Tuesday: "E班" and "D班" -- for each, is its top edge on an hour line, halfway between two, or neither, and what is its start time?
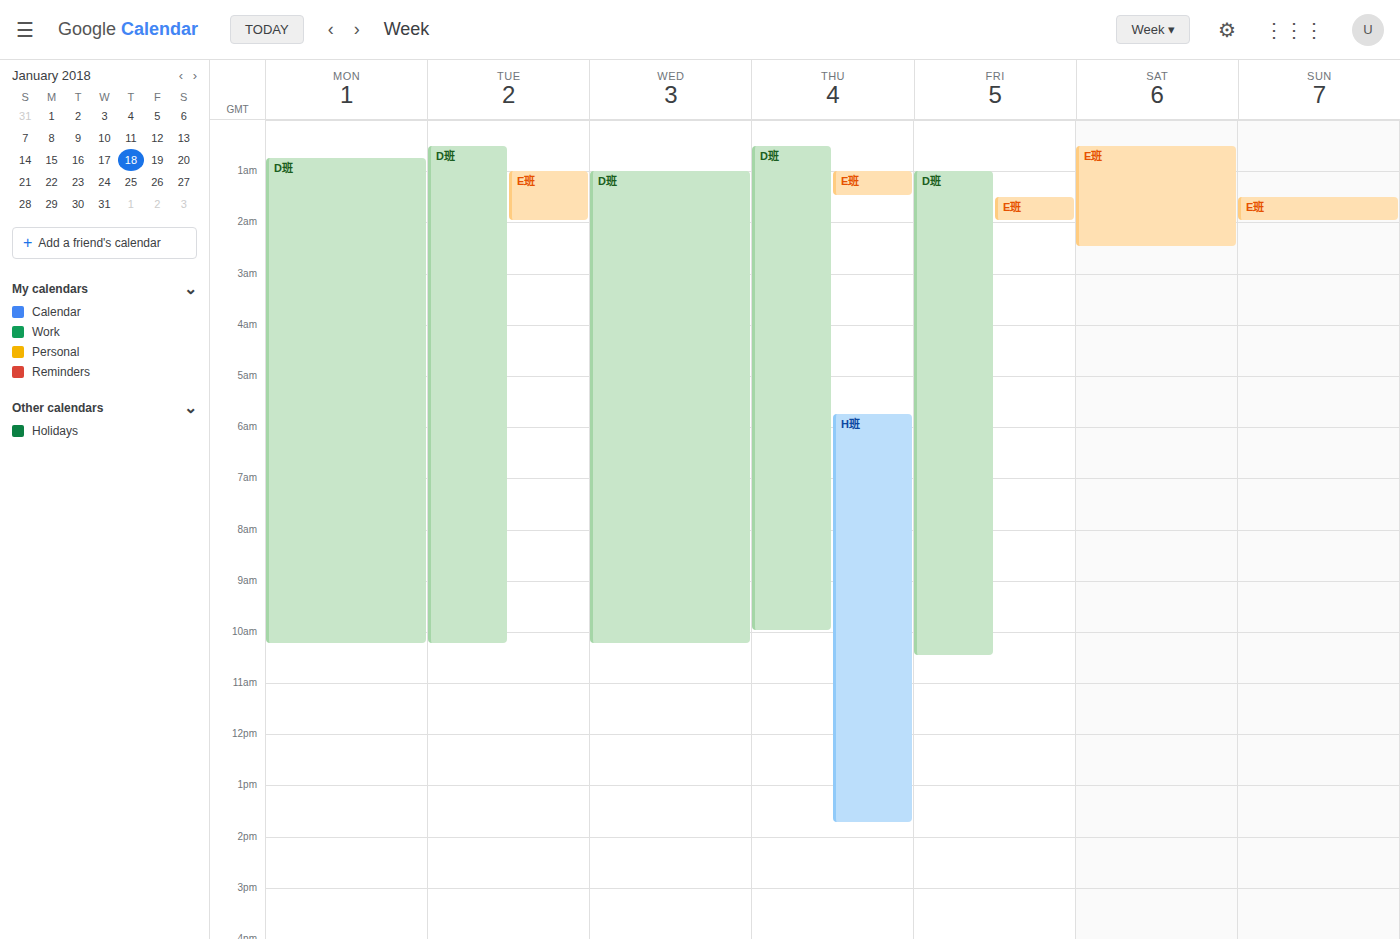
"E班": 1:00 AM, exactly on the 1 AM line. "D班": 12:30 AM, halfway between the 12 AM and 1 AM lines.